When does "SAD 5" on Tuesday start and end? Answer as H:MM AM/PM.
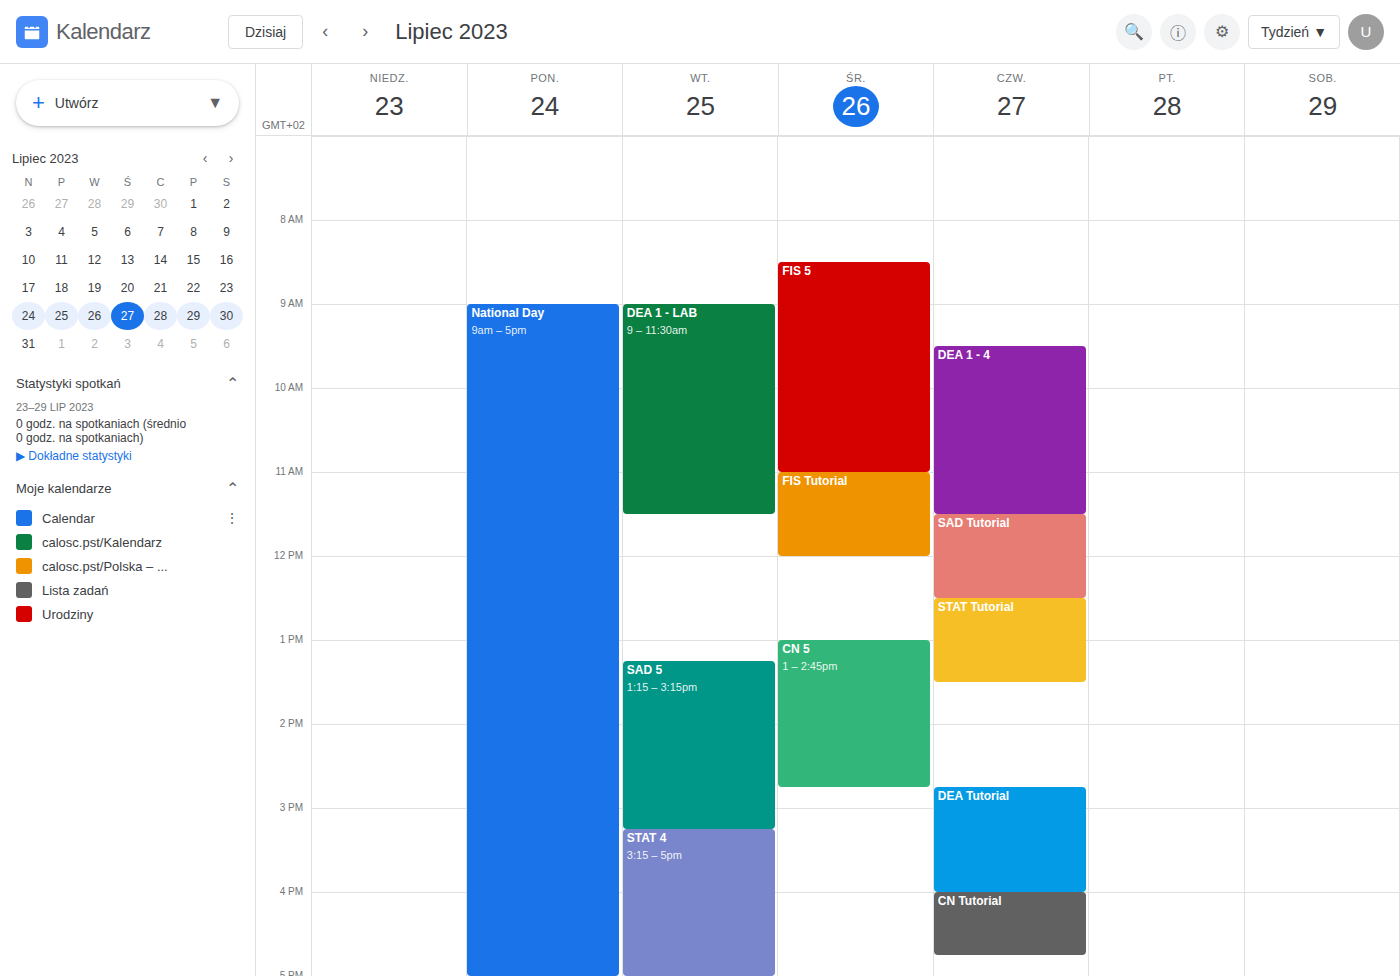
1:15 PM to 3:15 PM